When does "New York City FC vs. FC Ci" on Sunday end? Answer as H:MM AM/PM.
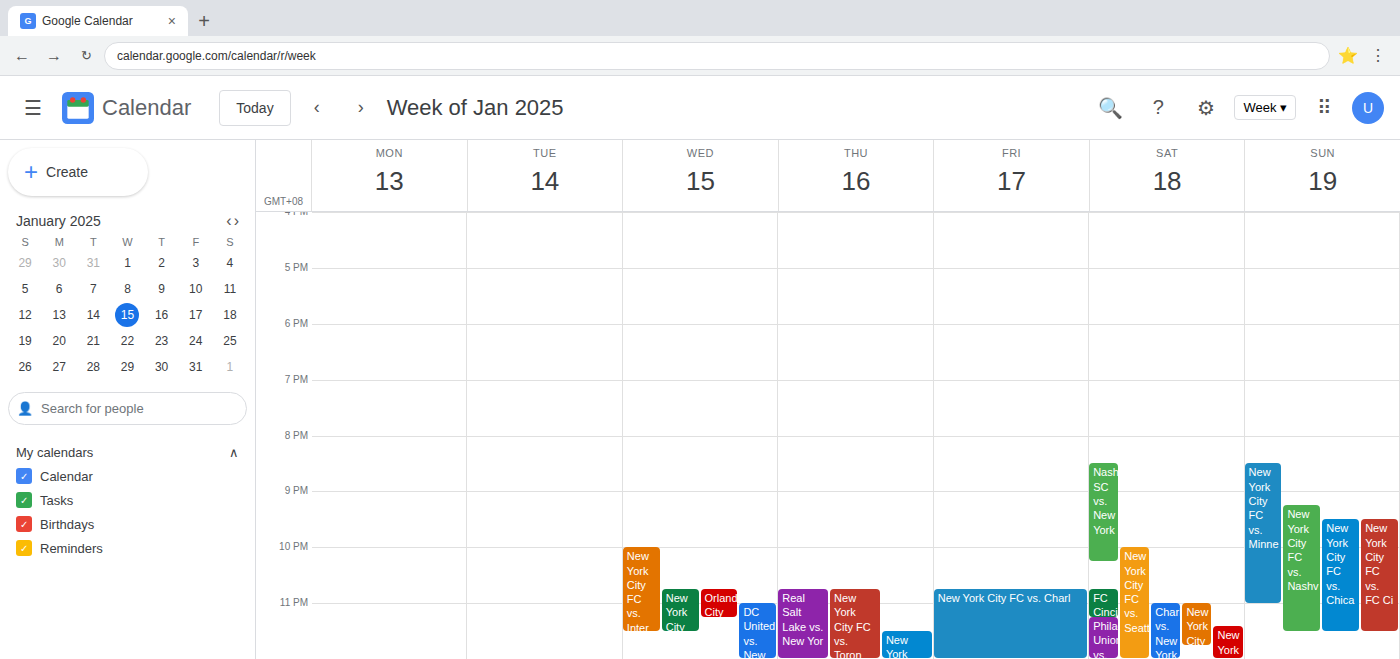
11:30 PM